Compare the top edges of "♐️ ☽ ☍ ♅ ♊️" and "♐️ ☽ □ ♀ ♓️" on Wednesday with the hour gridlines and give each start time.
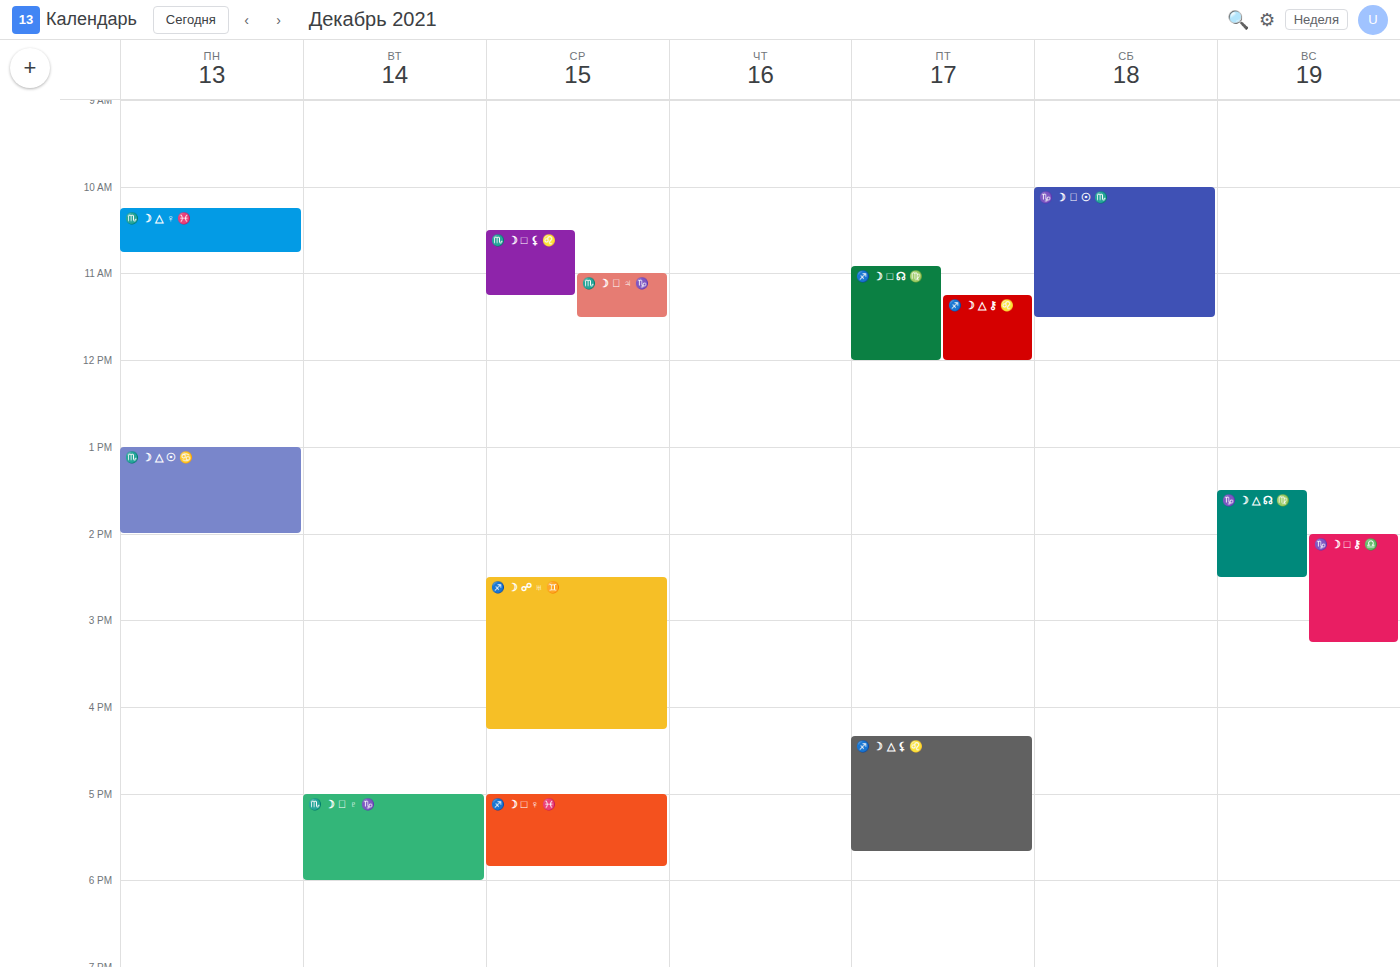
"♐️ ☽ ☍ ♅ ♊️": 2:30 PM, halfway between the 2 PM and 3 PM lines. "♐️ ☽ □ ♀ ♓️": 5:00 PM, exactly on the 5 PM line.